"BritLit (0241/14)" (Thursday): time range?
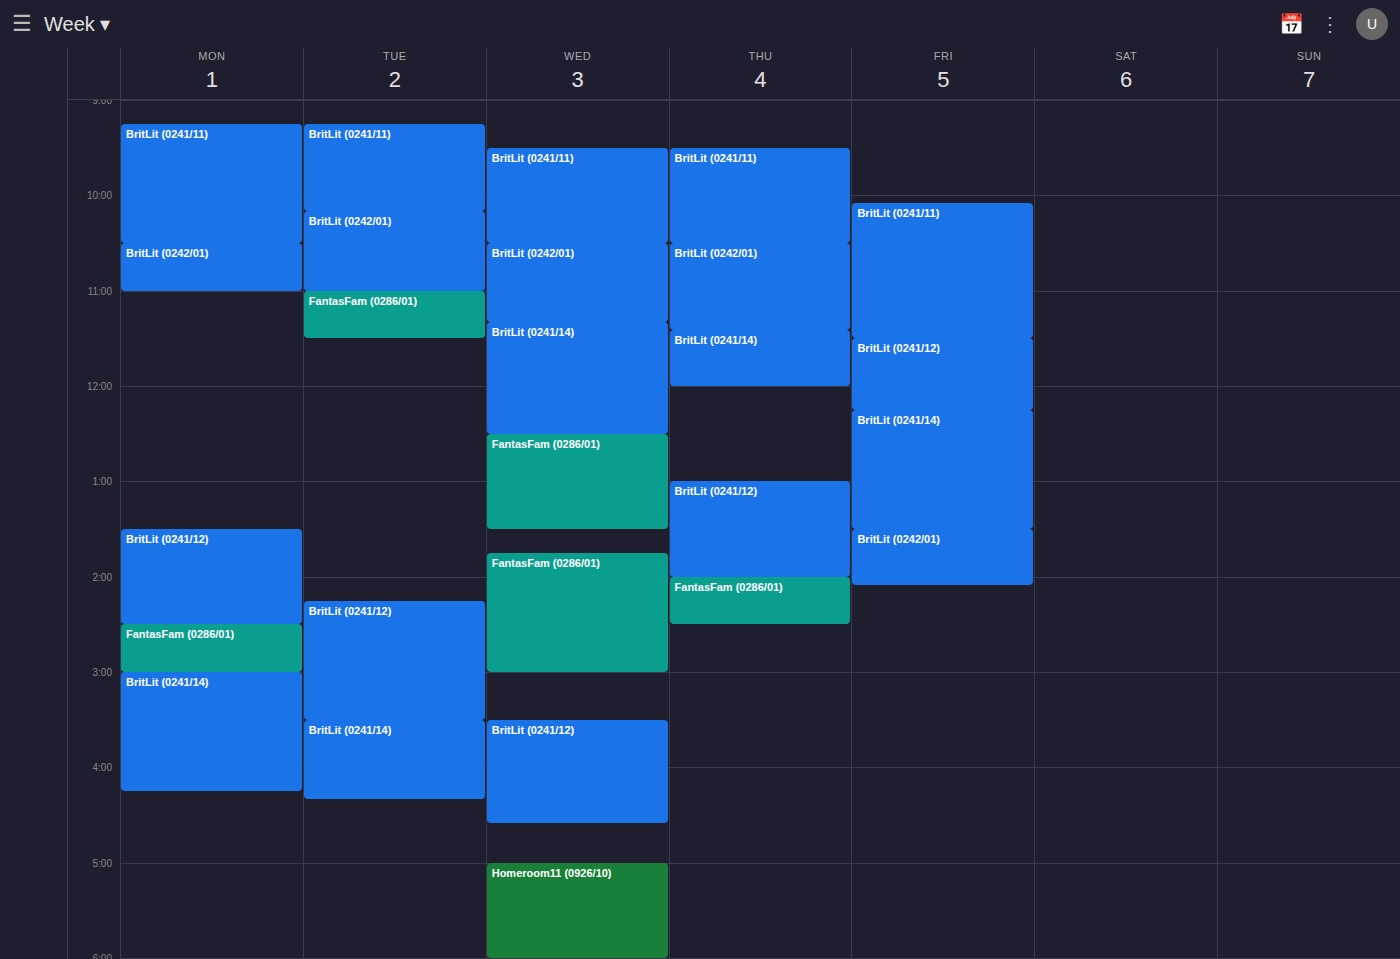
11:25 AM to 12:00 PM